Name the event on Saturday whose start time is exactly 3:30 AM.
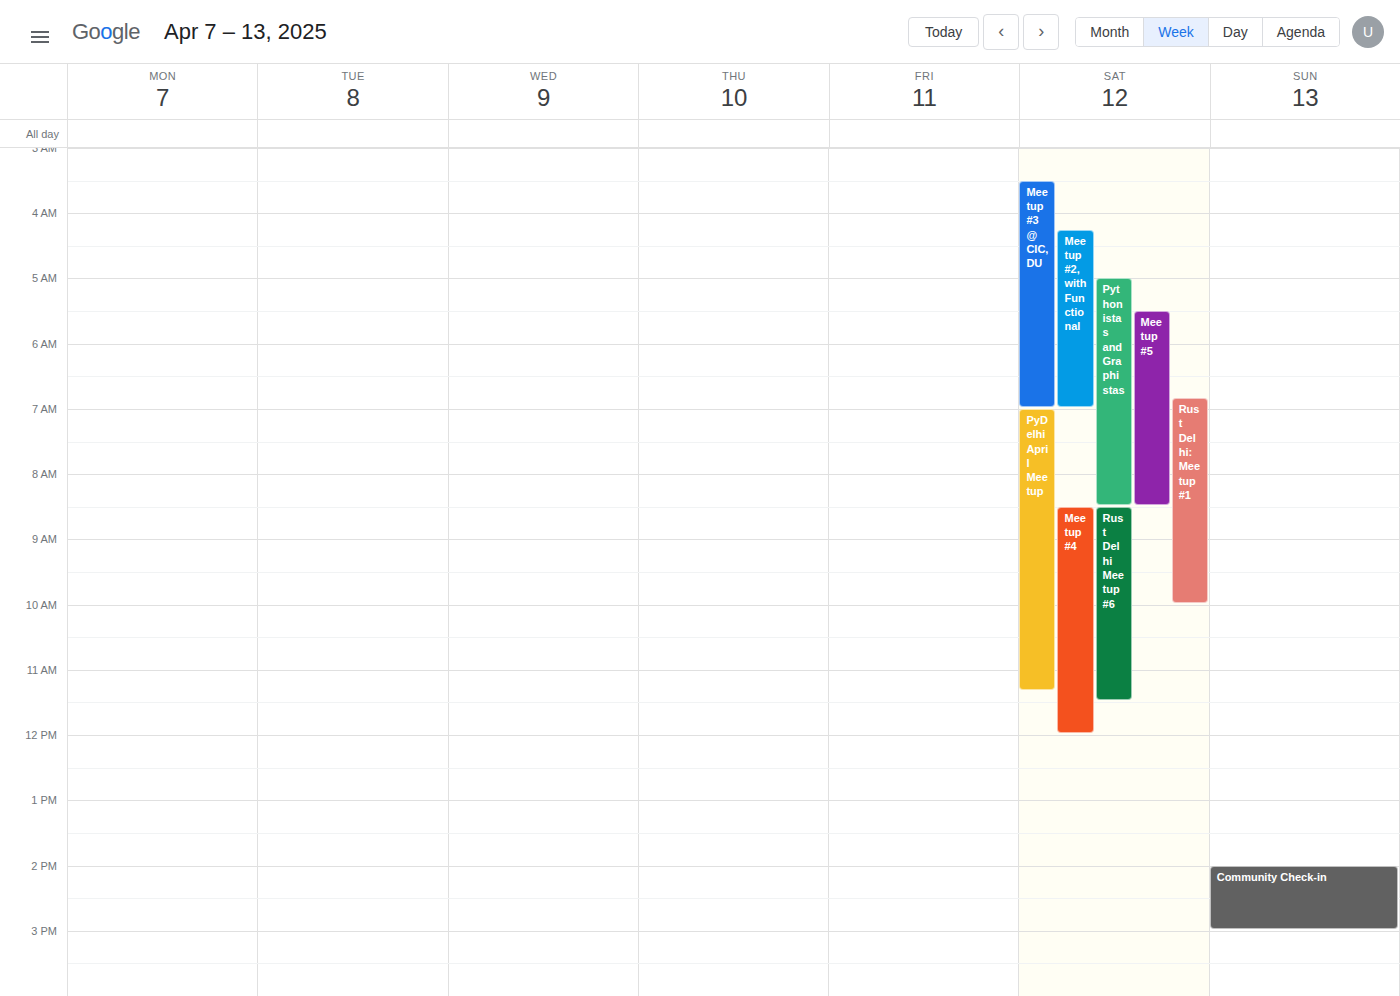
"Meetup #3 @ CIC, DU"